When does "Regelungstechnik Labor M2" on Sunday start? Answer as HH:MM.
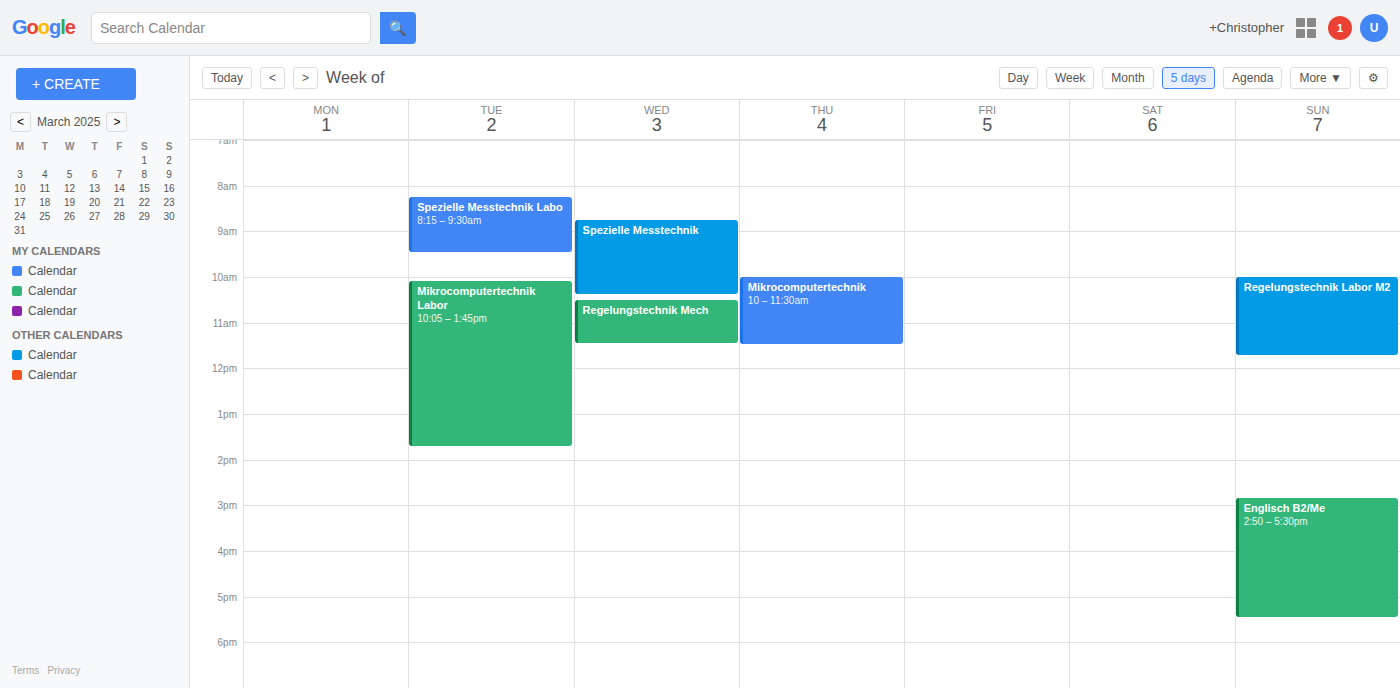
10:00